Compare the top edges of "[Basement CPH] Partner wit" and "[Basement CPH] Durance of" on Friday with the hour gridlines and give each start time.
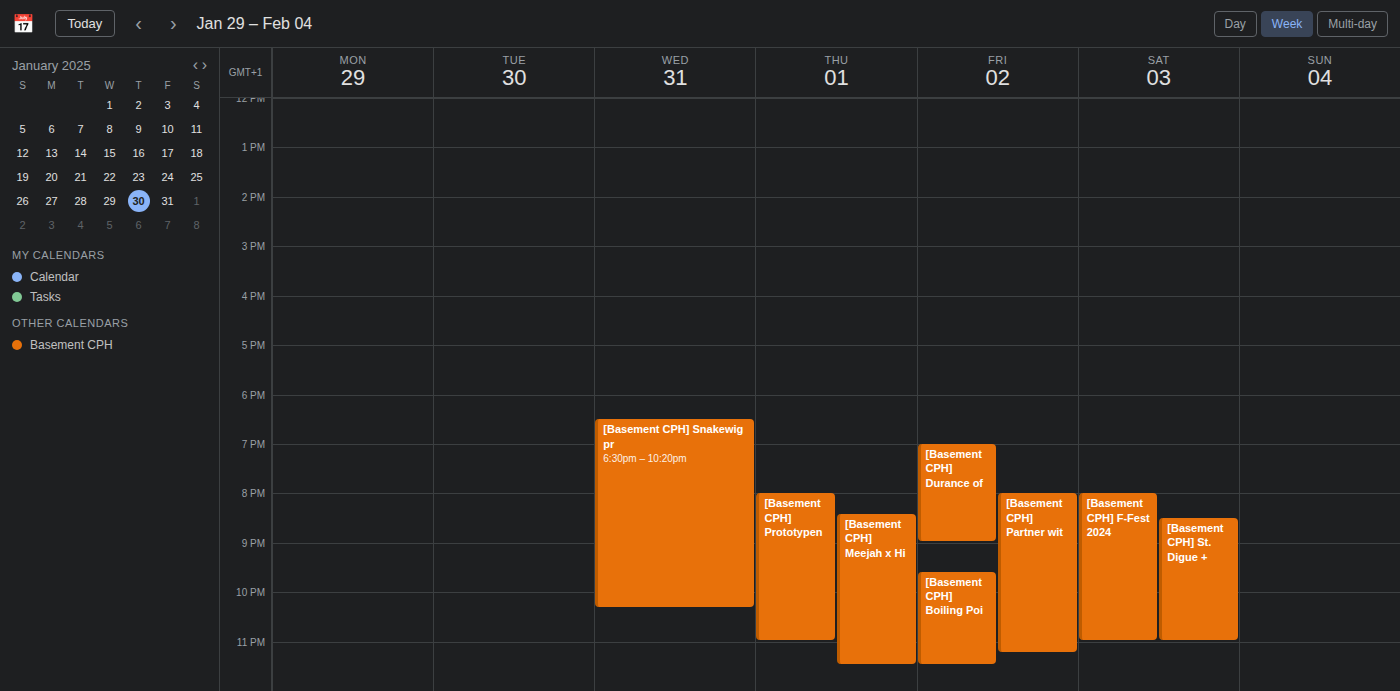
"[Basement CPH] Partner wit": 8:00 PM, exactly on the 8 PM line. "[Basement CPH] Durance of": 7:00 PM, exactly on the 7 PM line.